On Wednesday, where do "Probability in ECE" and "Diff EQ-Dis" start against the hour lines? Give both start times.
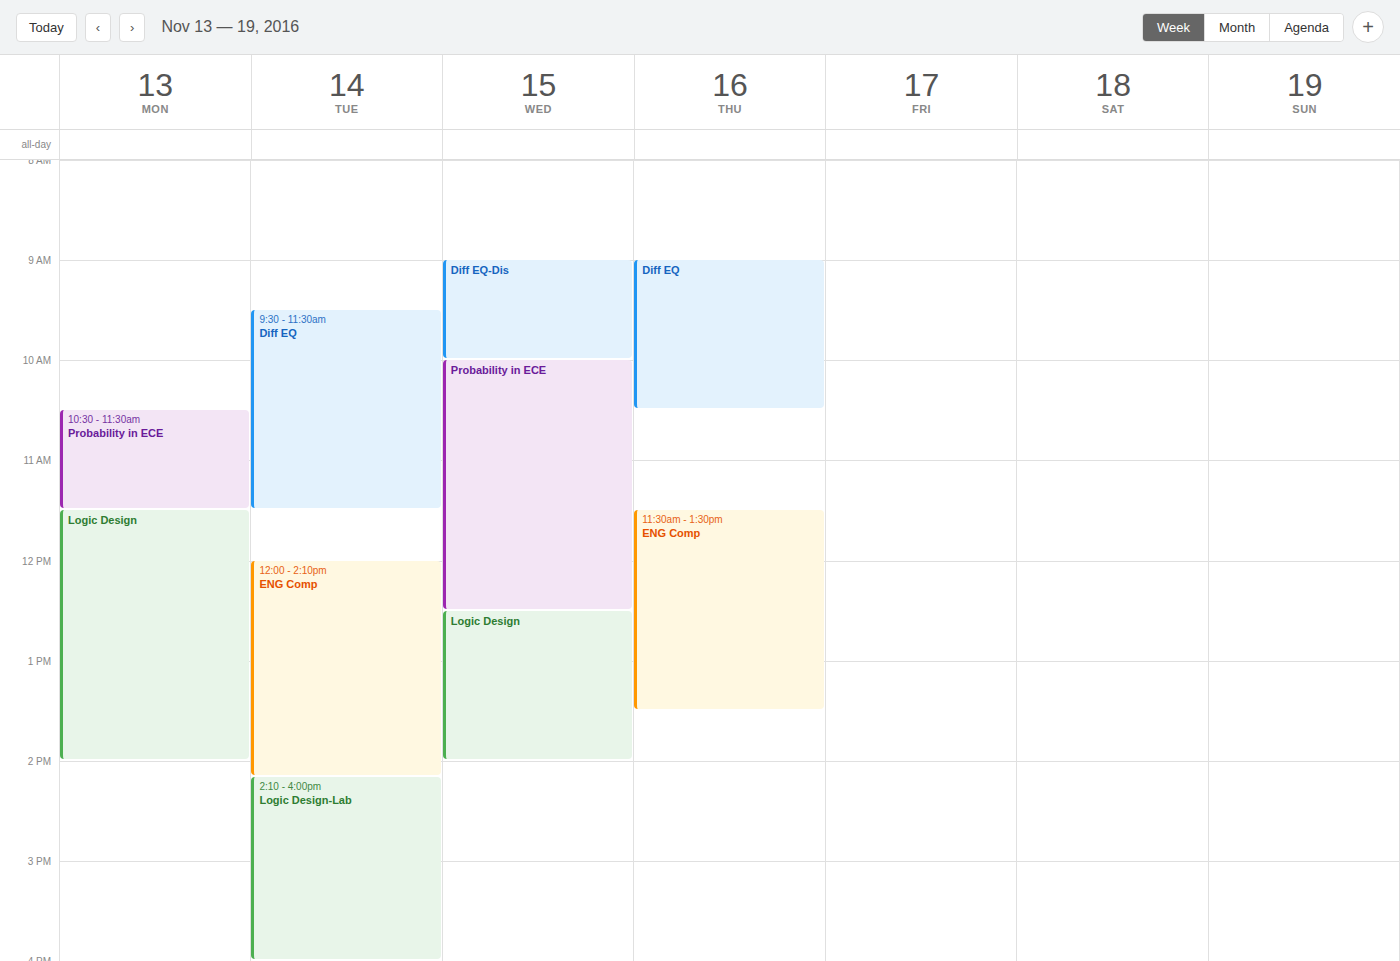
"Probability in ECE": 10:00 AM, exactly on the 10 AM line. "Diff EQ-Dis": 9:00 AM, exactly on the 9 AM line.